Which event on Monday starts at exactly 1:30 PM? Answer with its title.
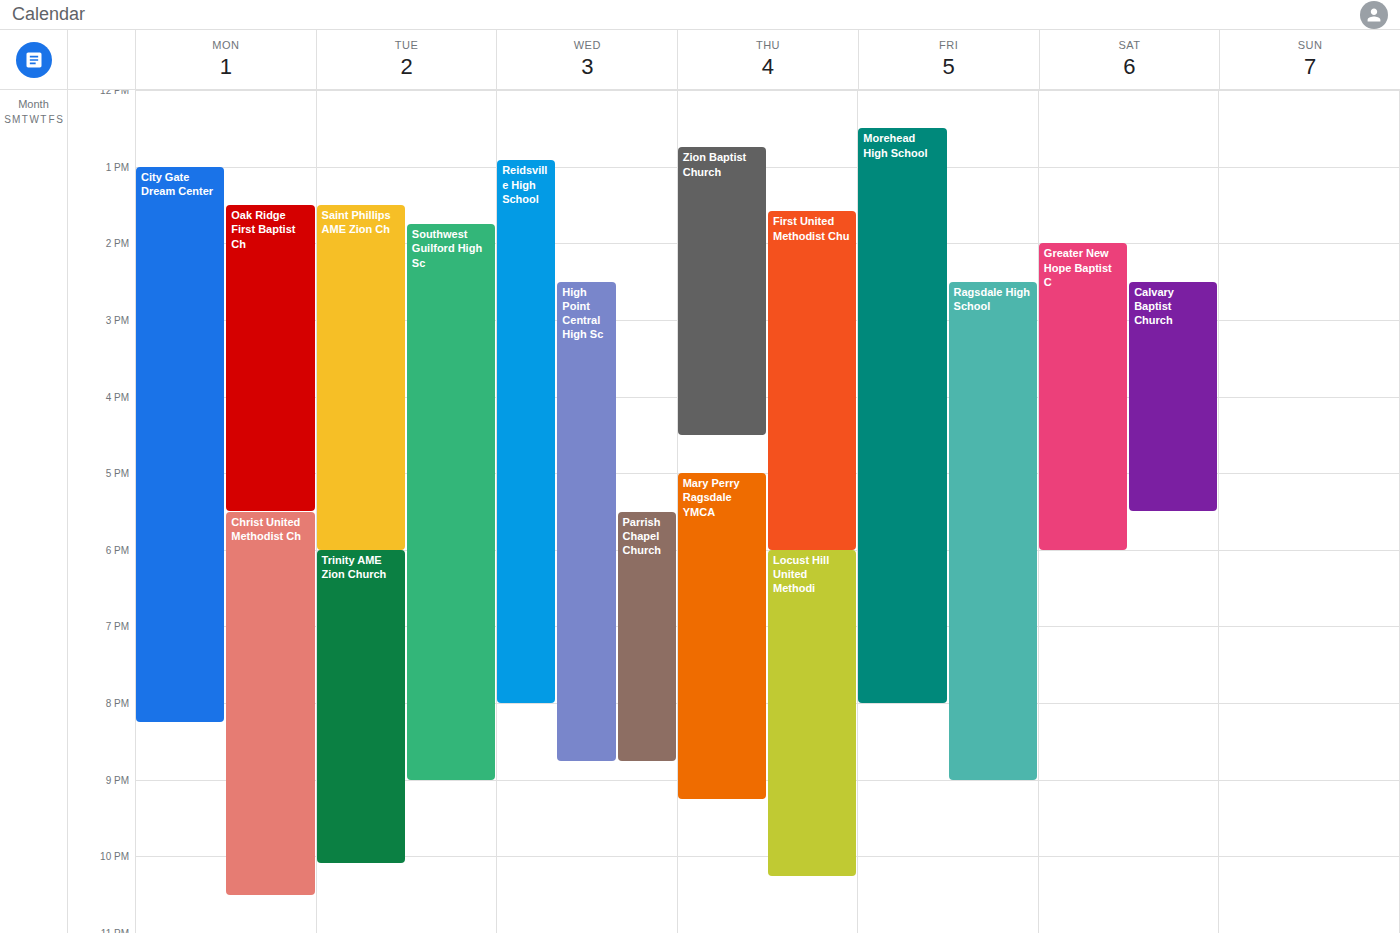
"Oak Ridge First Baptist Ch"